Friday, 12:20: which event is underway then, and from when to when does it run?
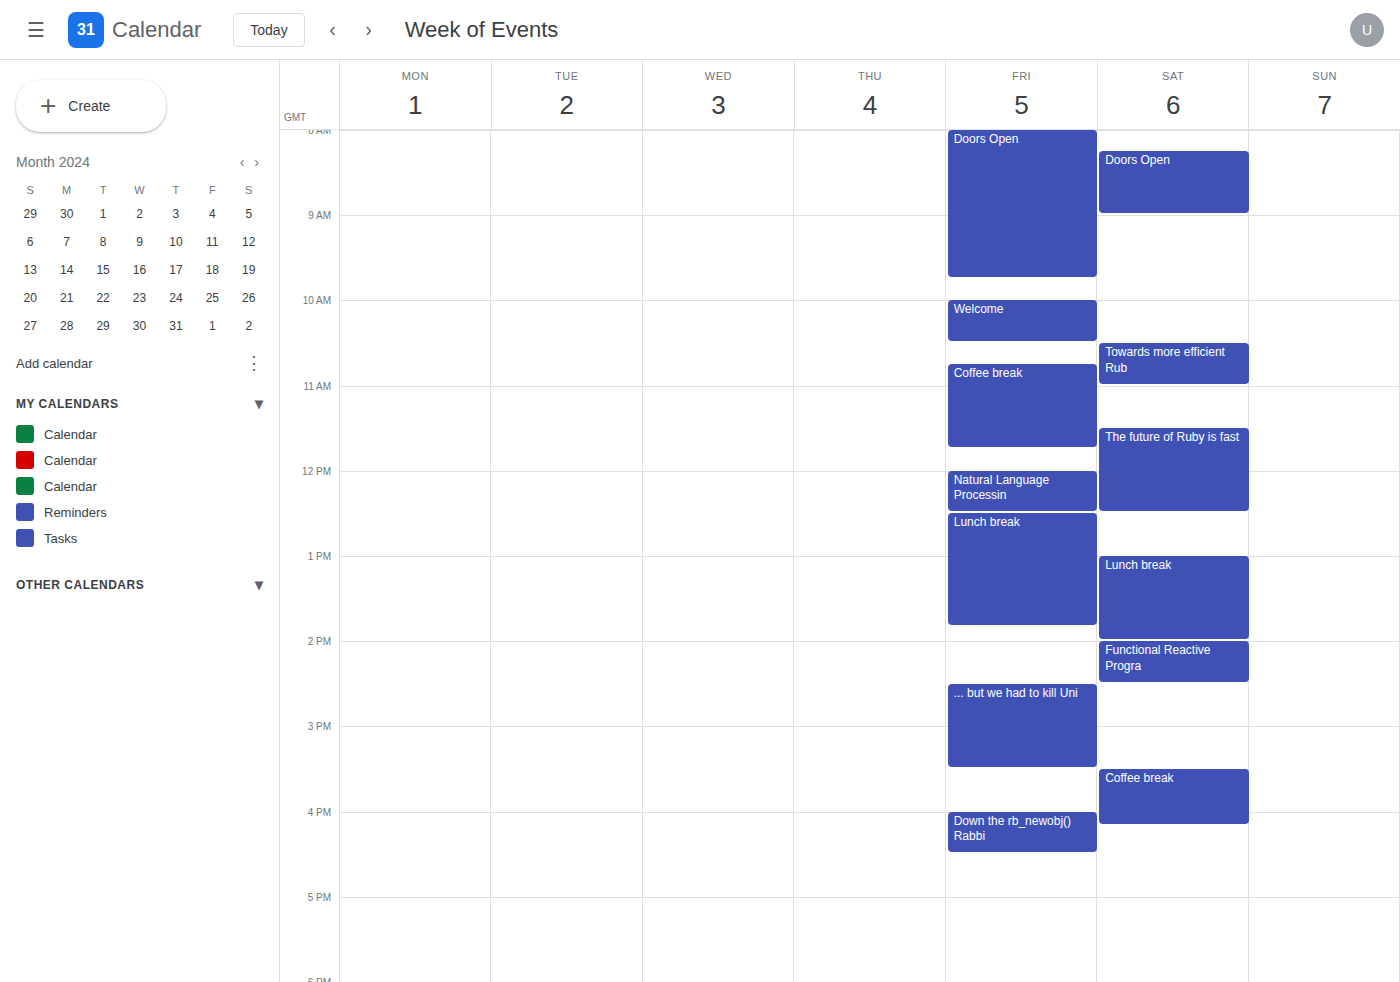
"Natural Language Processin", 12:00 to 12:30